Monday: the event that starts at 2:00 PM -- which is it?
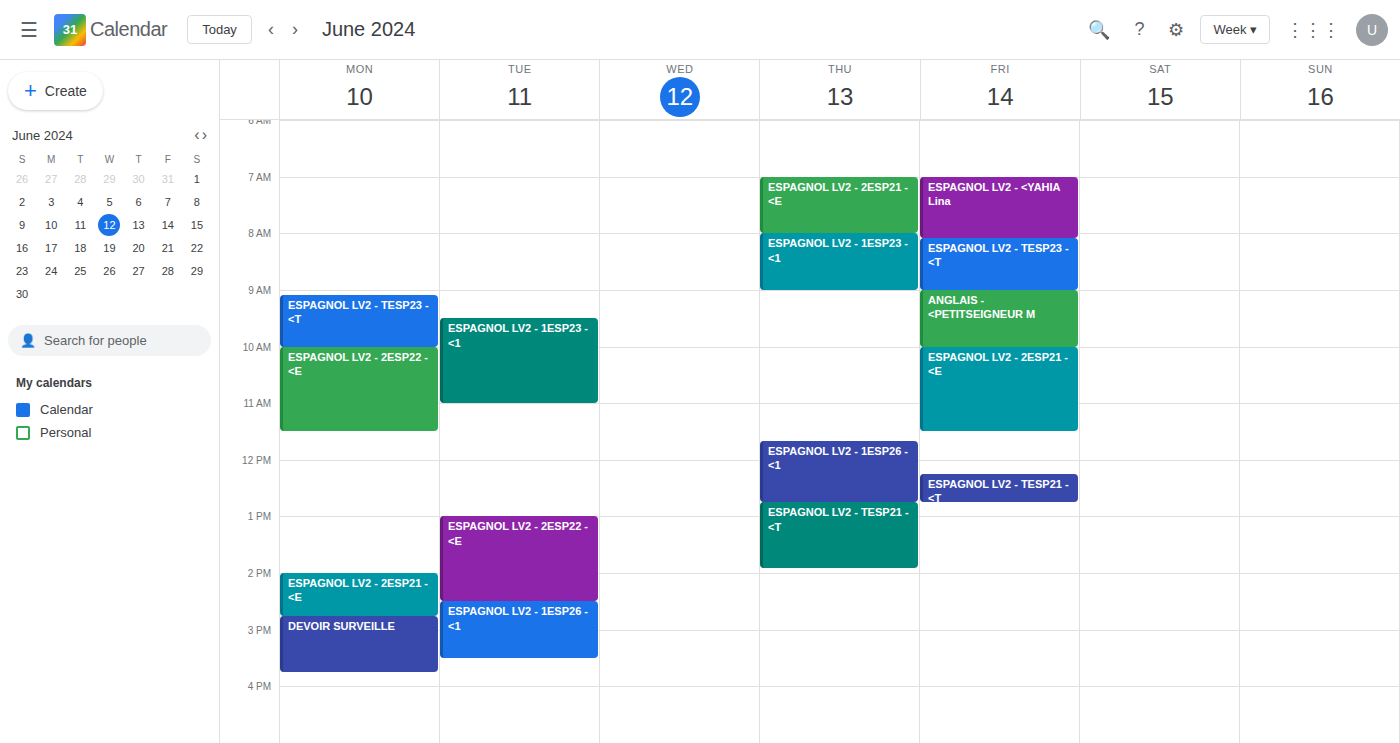
"ESPAGNOL LV2 - 2ESP21 - <E"